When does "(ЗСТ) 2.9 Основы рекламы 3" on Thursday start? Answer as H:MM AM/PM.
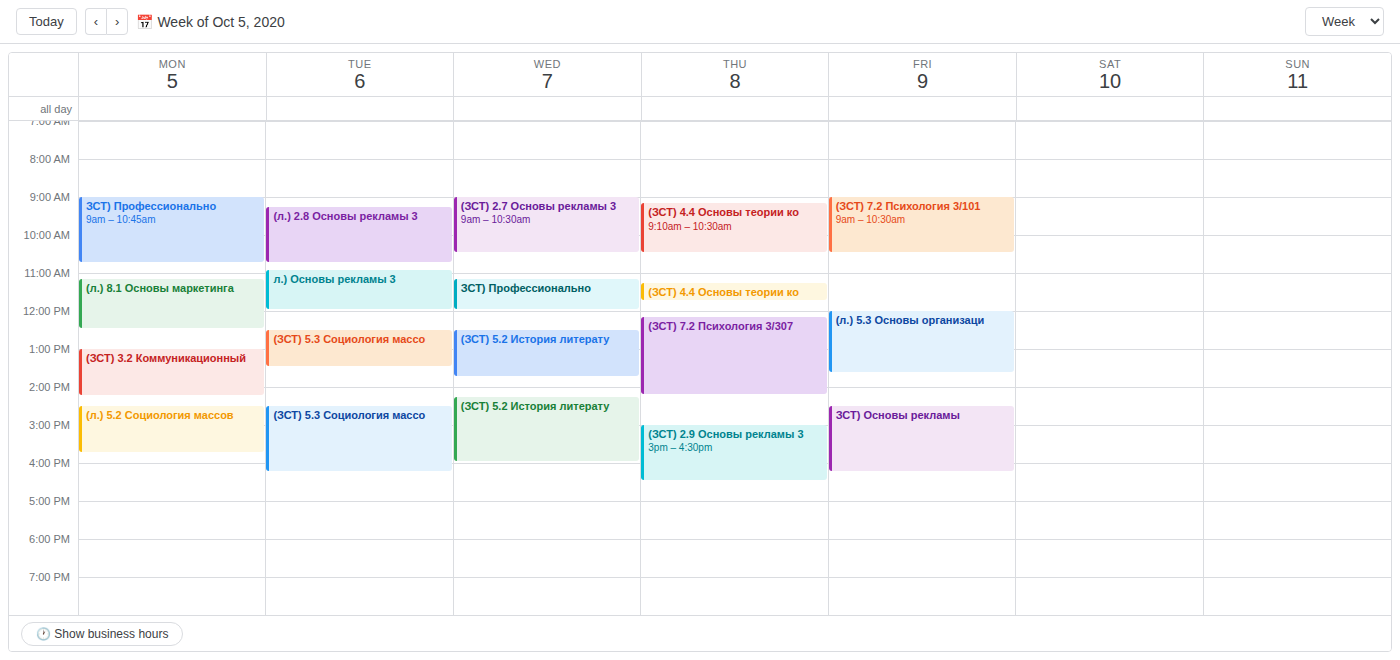
3:00 PM